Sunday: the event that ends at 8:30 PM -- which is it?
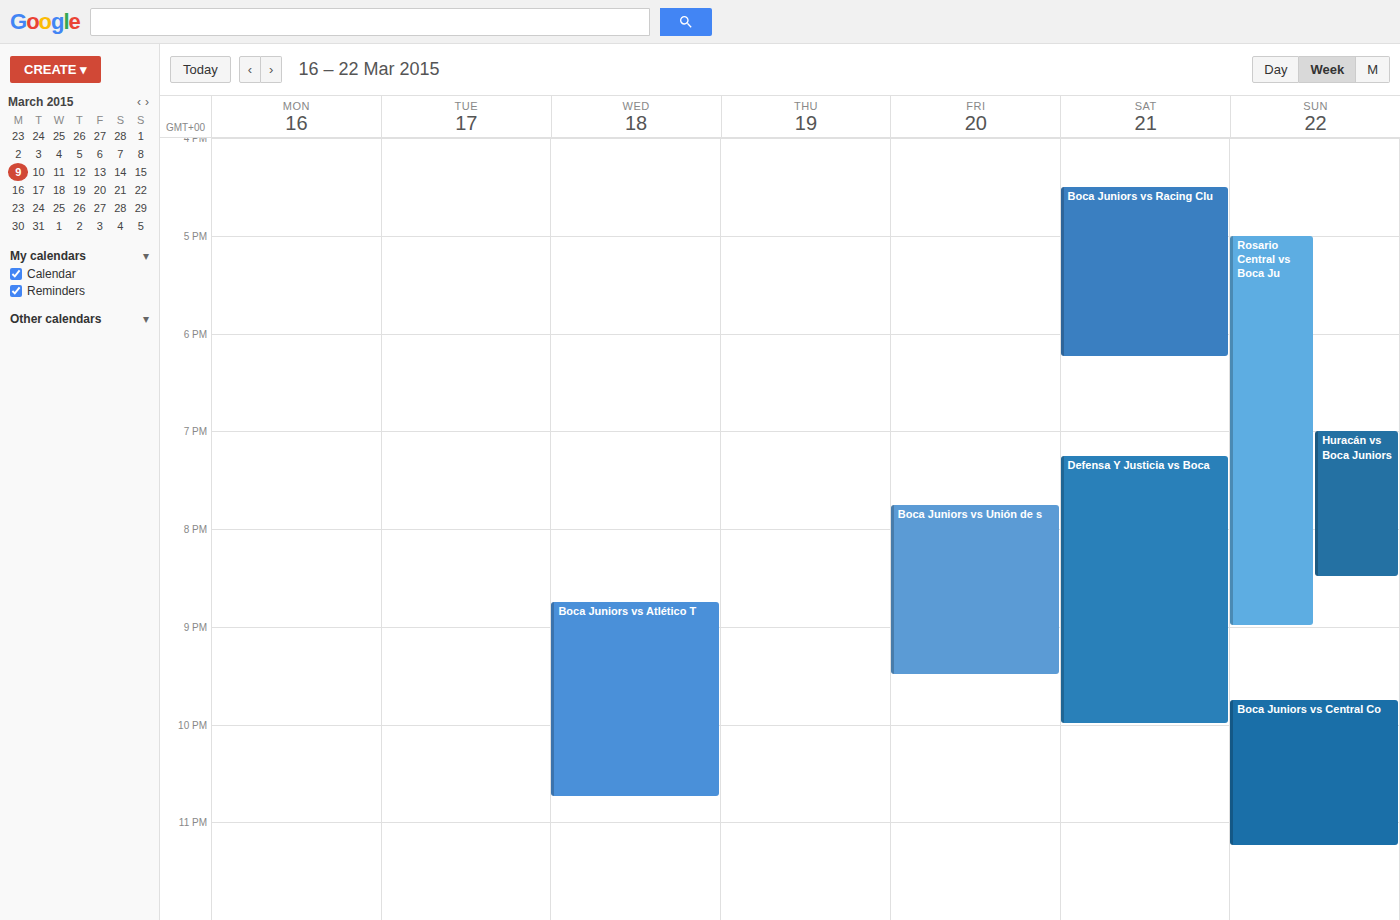
"Huracán vs Boca Juniors"